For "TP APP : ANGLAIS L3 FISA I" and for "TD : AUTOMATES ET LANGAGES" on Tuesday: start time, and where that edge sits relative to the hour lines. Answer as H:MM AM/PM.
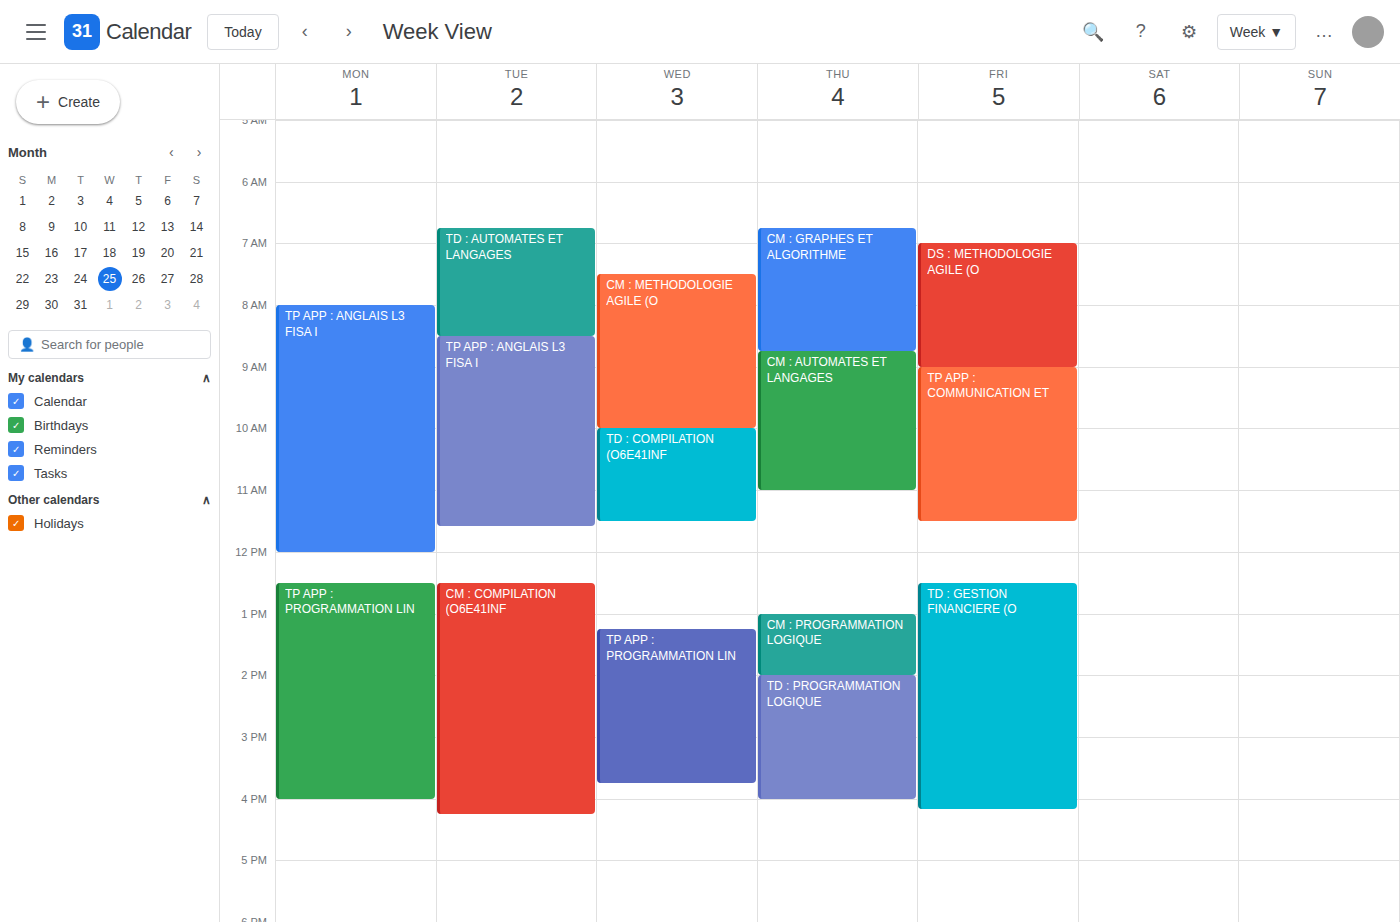
"TP APP : ANGLAIS L3 FISA I": 8:30 AM, halfway between the 8 AM and 9 AM lines. "TD : AUTOMATES ET LANGAGES": 6:45 AM, neither: three quarters of the way from the 6 AM line to the 7 AM line.